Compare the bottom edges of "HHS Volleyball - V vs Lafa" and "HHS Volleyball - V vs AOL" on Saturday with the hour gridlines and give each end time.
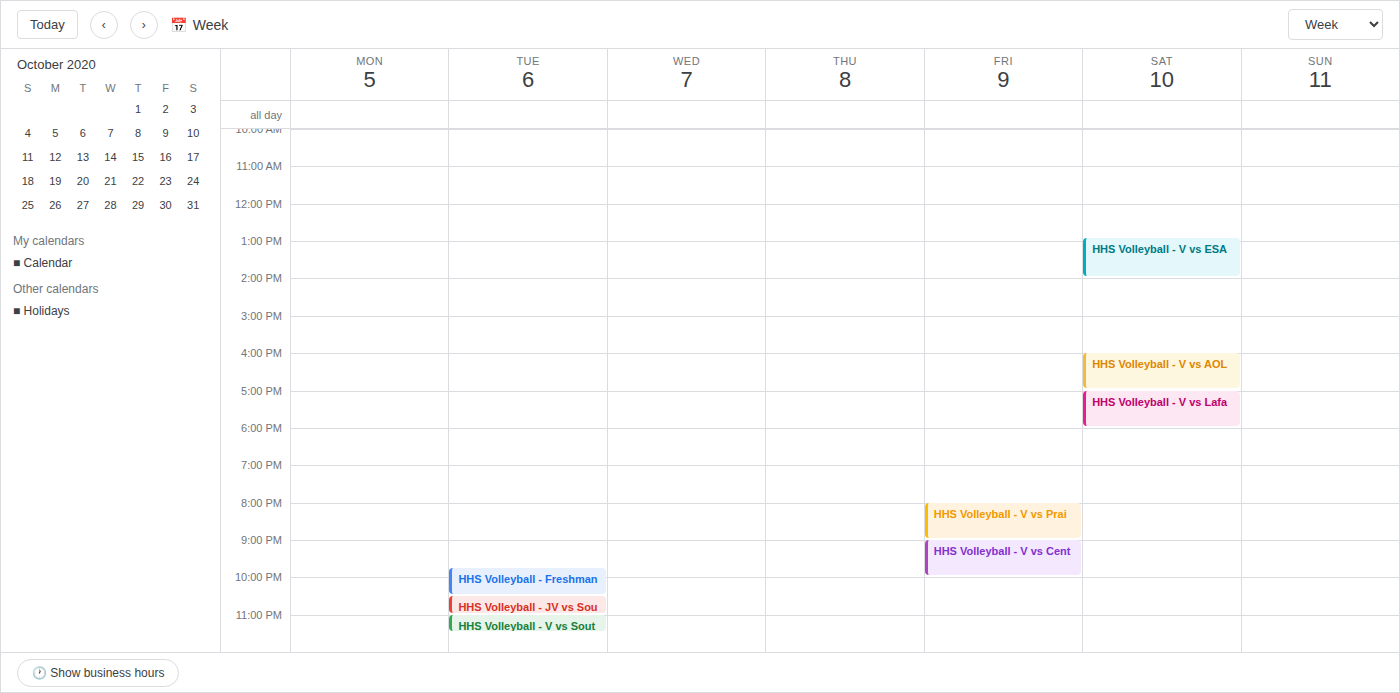
"HHS Volleyball - V vs Lafa": 6:00 PM, exactly on the 6 PM line. "HHS Volleyball - V vs AOL": 5:00 PM, exactly on the 5 PM line.